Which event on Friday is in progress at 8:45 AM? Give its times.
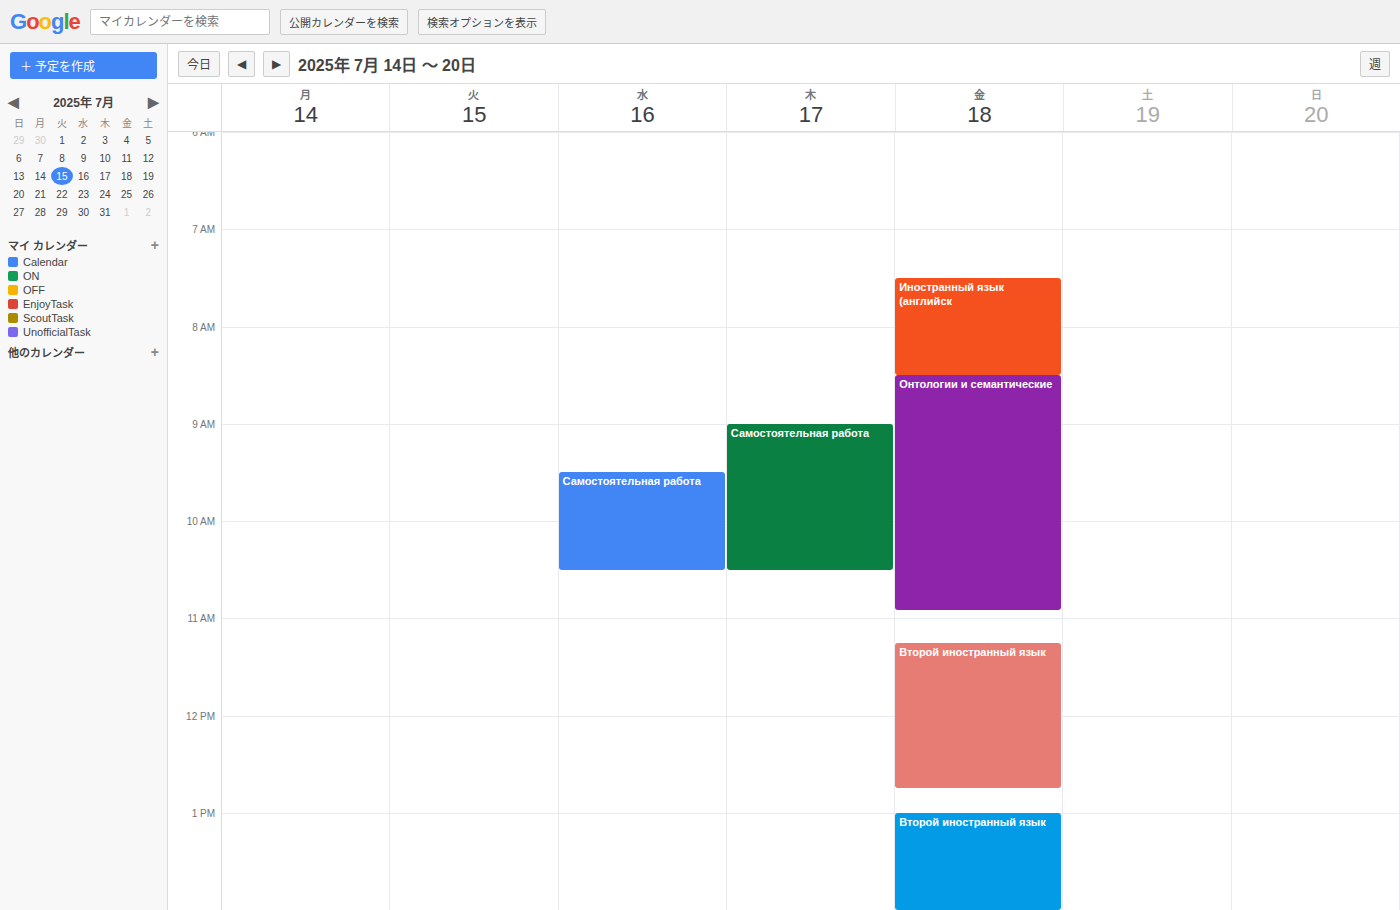
"Онтологии и семантические", 8:30 AM to 10:55 AM